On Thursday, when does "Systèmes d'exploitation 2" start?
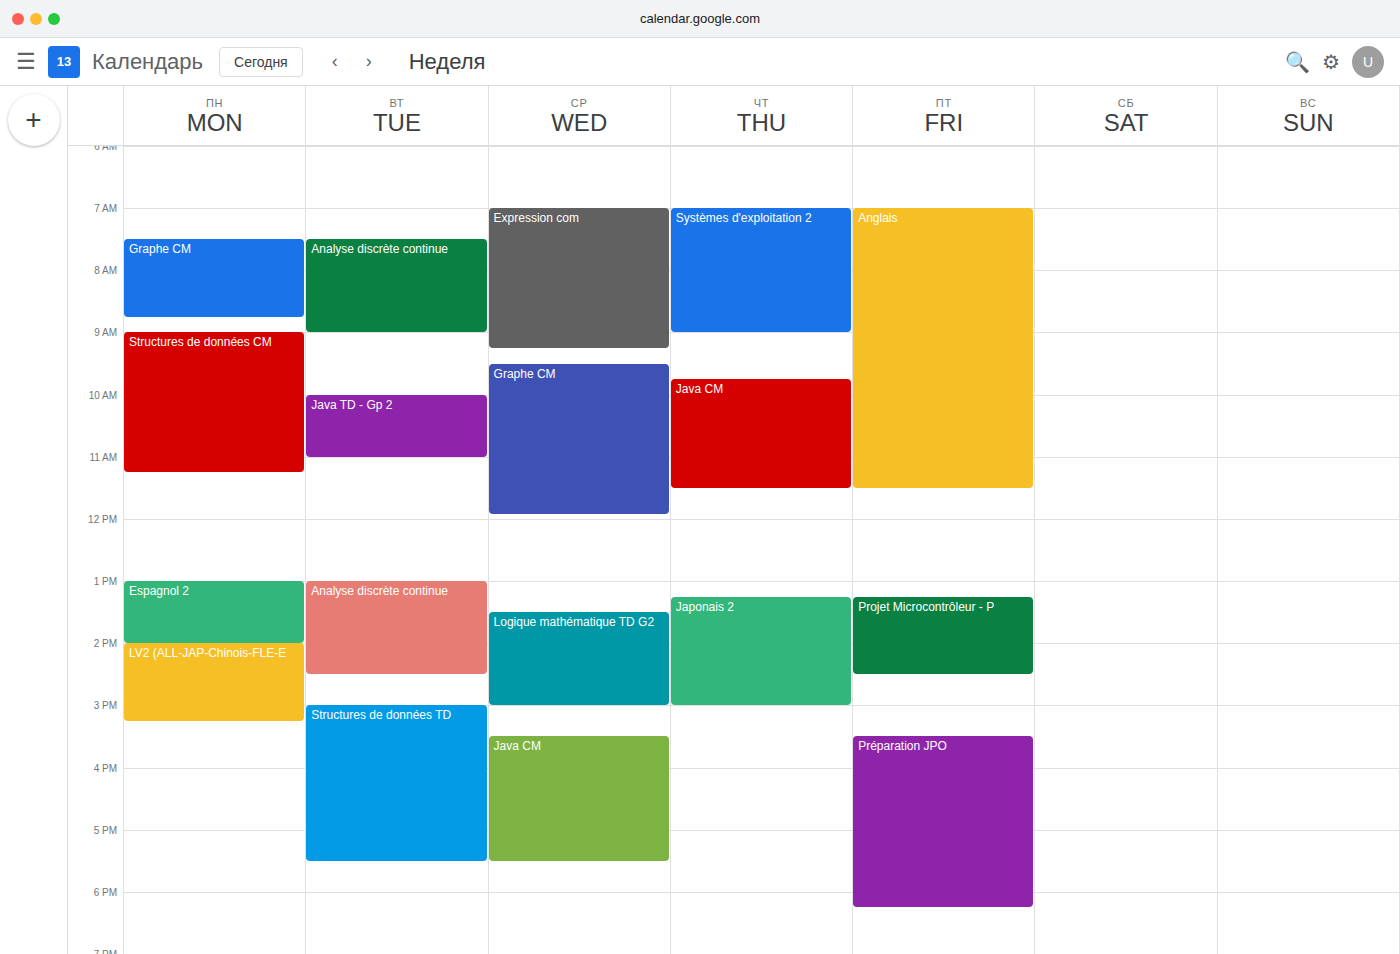
7:00 AM